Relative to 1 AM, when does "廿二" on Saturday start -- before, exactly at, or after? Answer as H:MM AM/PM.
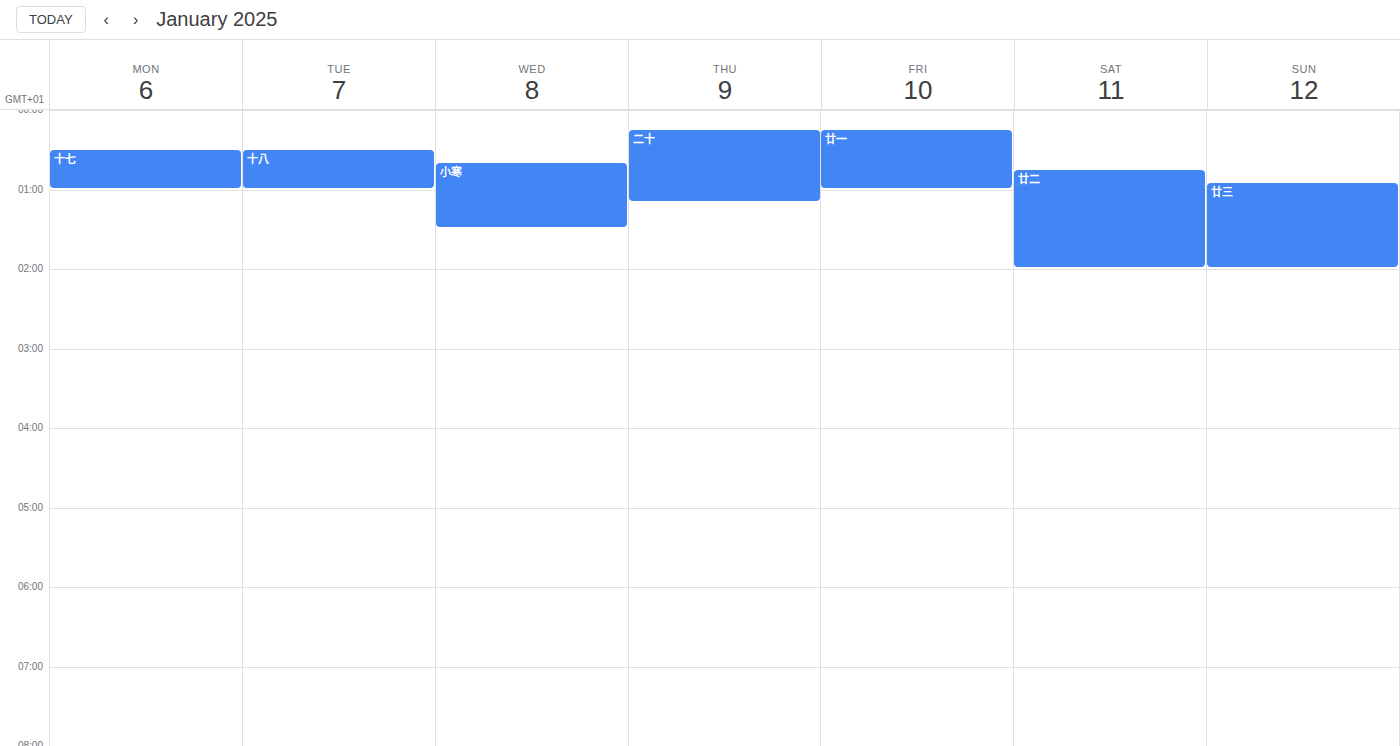
12:45 AM -- before 1 AM, 15 minutes above the 1 AM line.